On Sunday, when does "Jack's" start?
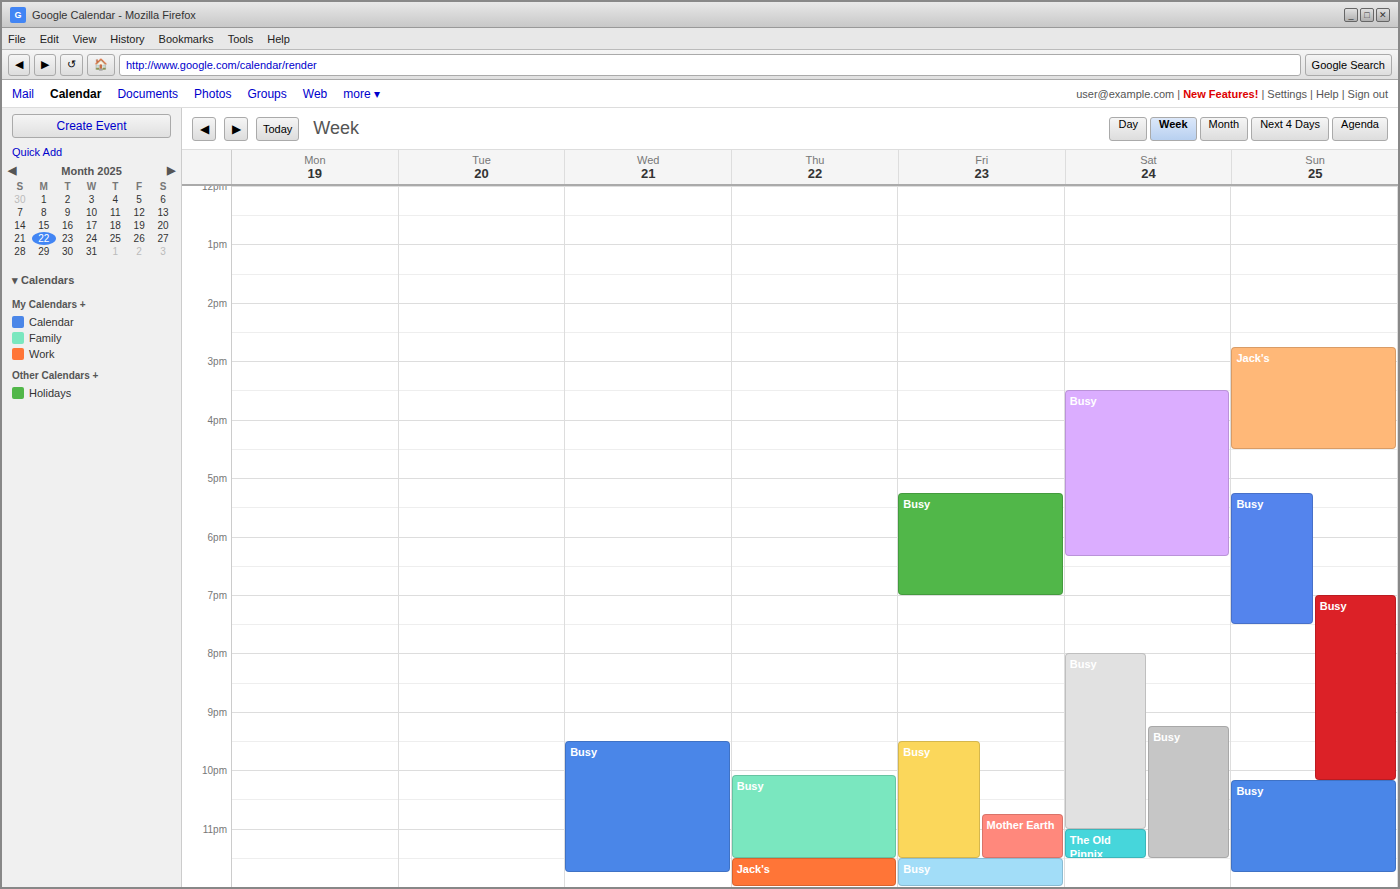
2:45 PM